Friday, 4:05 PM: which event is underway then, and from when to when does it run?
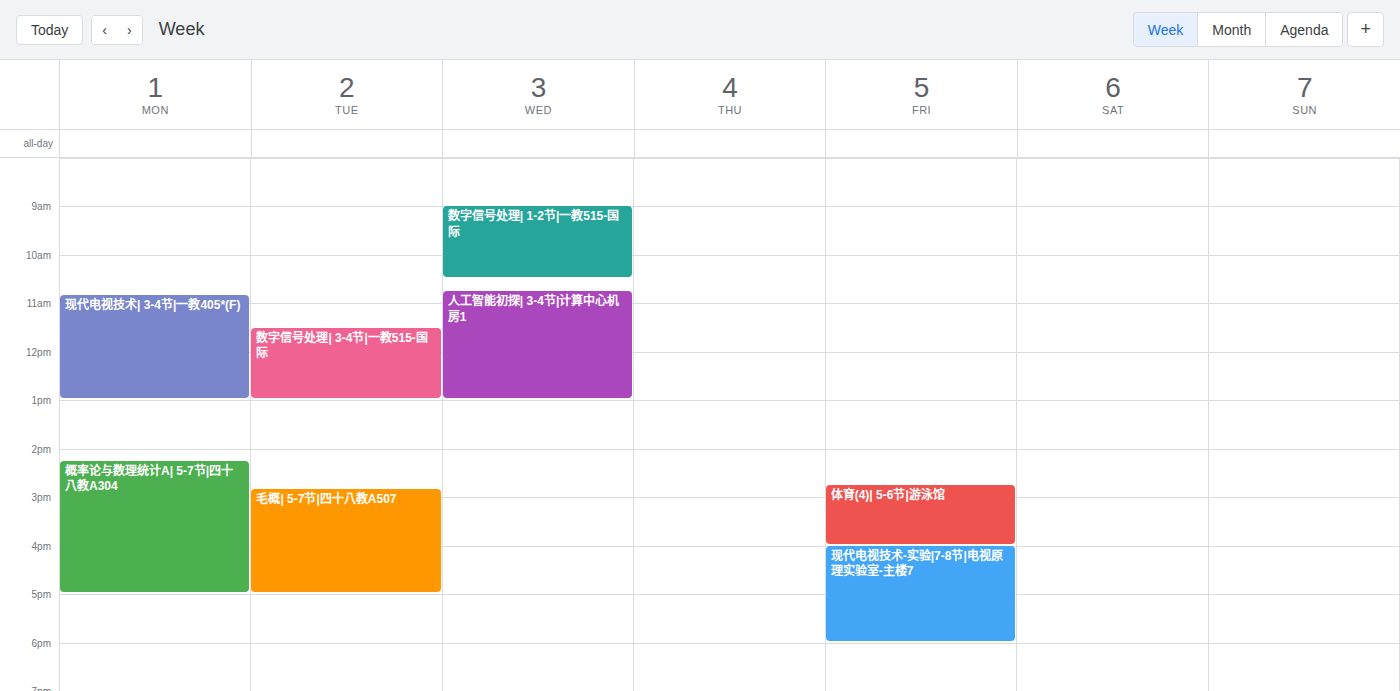
"现代电视技术-实验|7-8节|电视原理实验室-主楼7", 4:00 PM to 6:00 PM